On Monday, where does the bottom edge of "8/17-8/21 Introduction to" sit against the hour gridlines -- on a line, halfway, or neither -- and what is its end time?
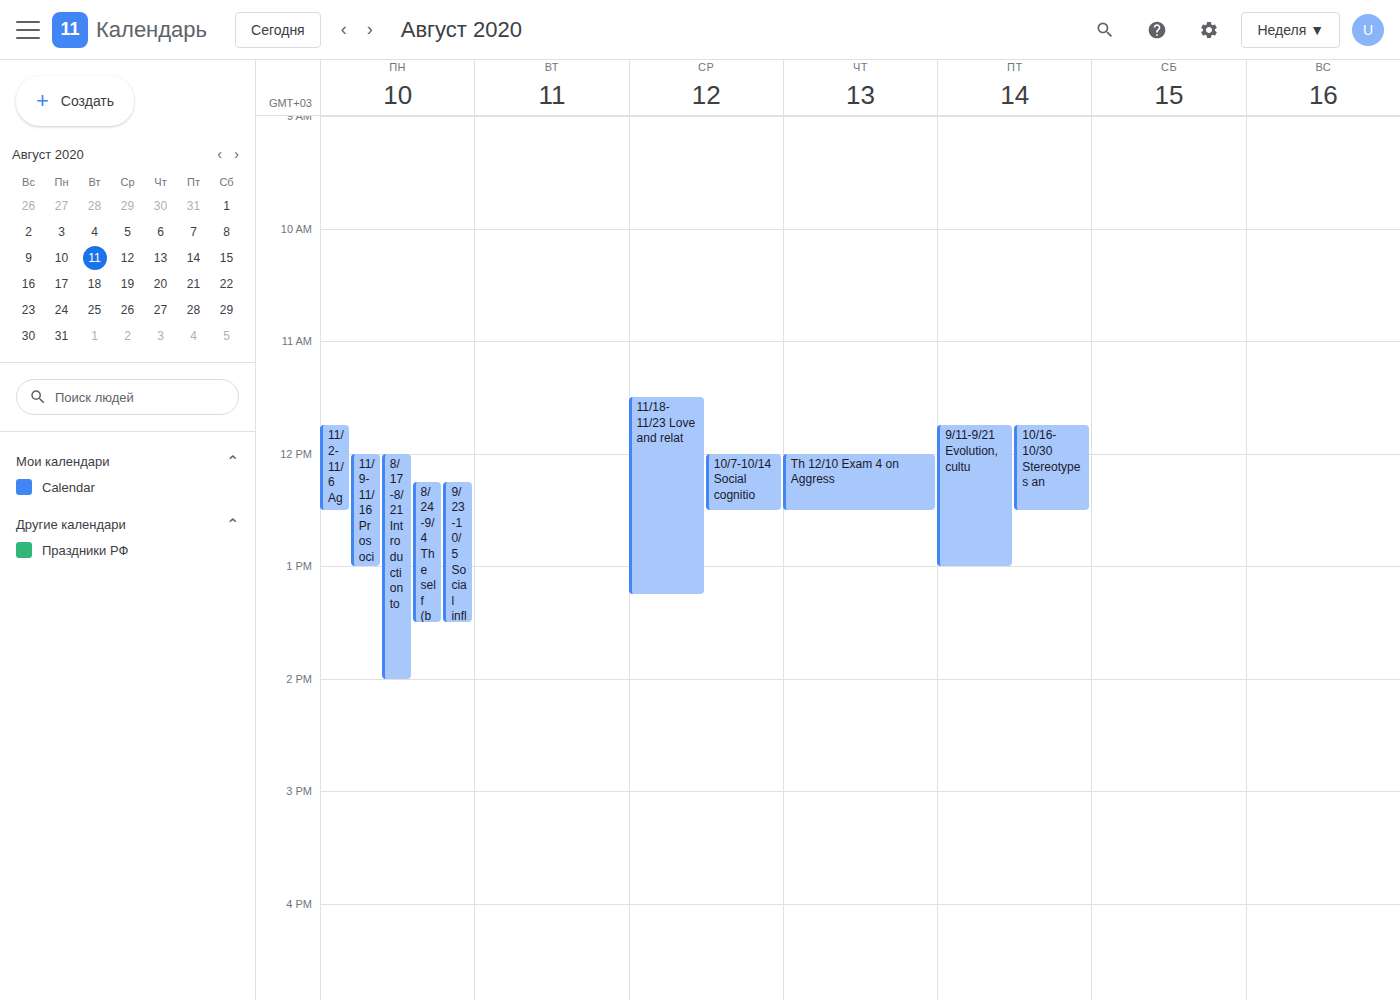
2:00 PM -- exactly on the 2 PM line.